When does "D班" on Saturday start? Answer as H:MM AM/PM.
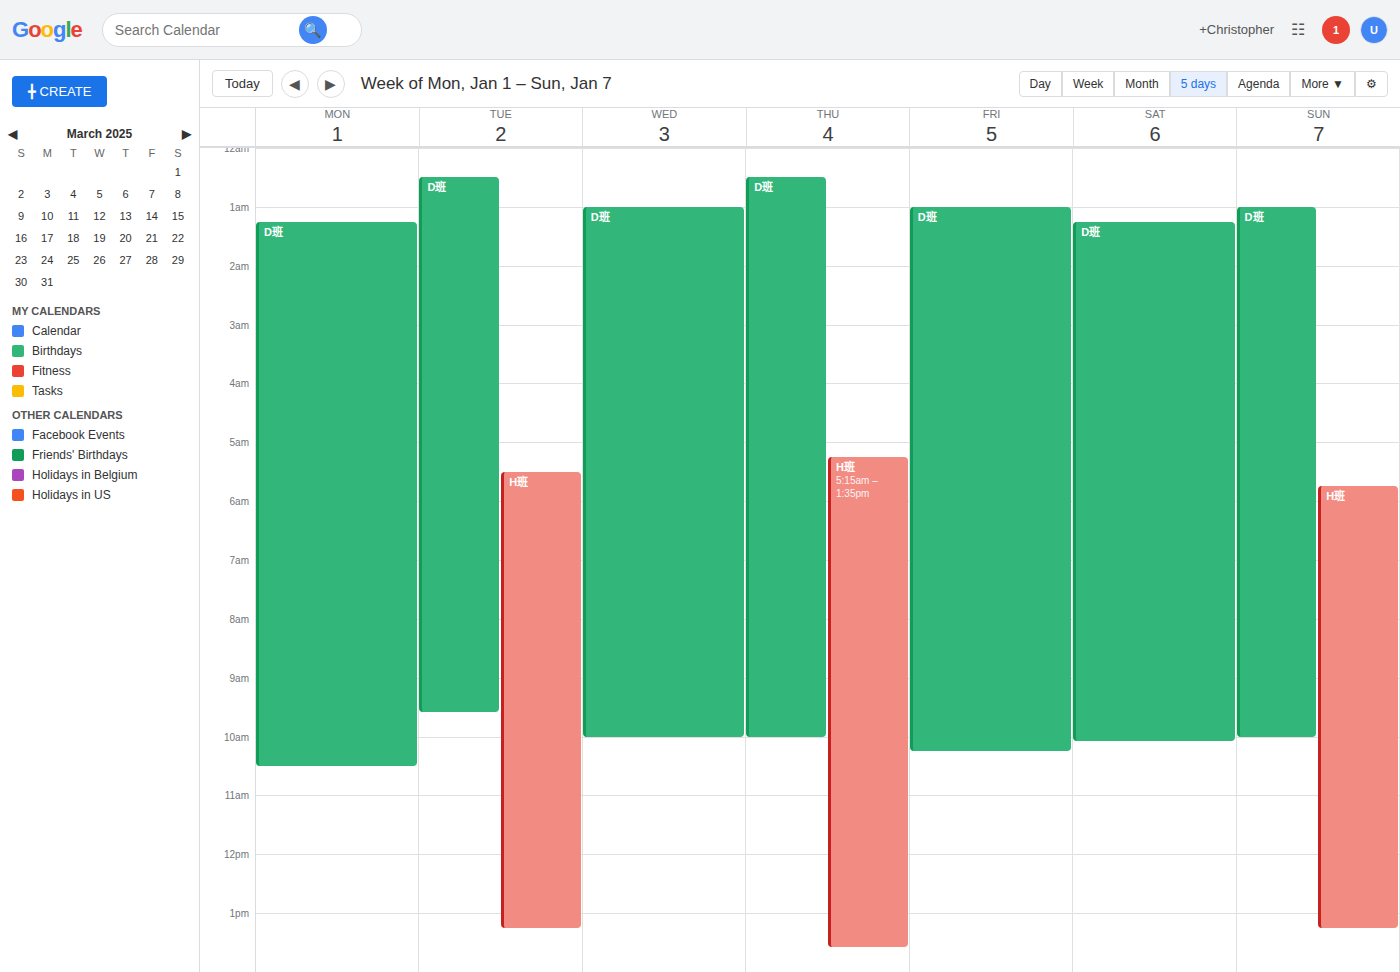
1:15 AM